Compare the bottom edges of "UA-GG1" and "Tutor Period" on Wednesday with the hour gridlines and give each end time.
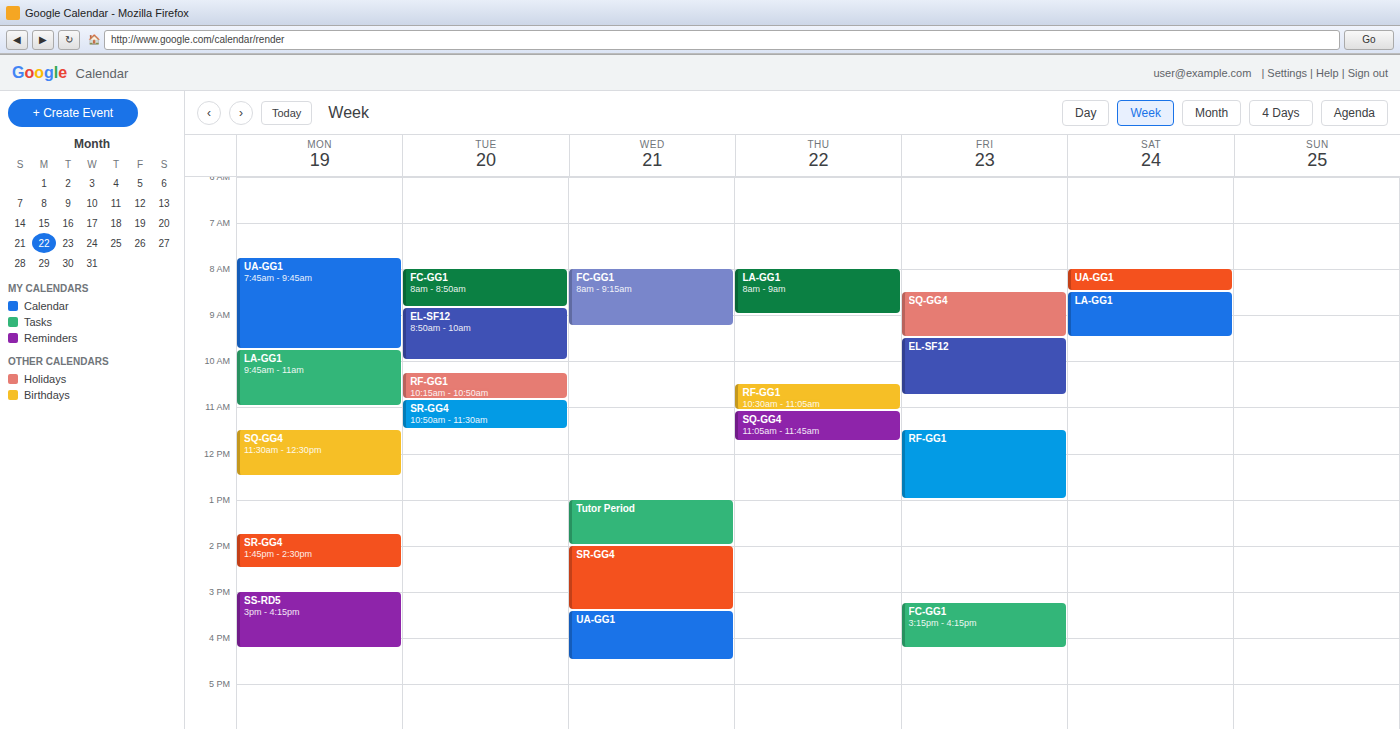
"UA-GG1": 4:30 PM, halfway between the 4 PM and 5 PM lines. "Tutor Period": 2:00 PM, exactly on the 2 PM line.